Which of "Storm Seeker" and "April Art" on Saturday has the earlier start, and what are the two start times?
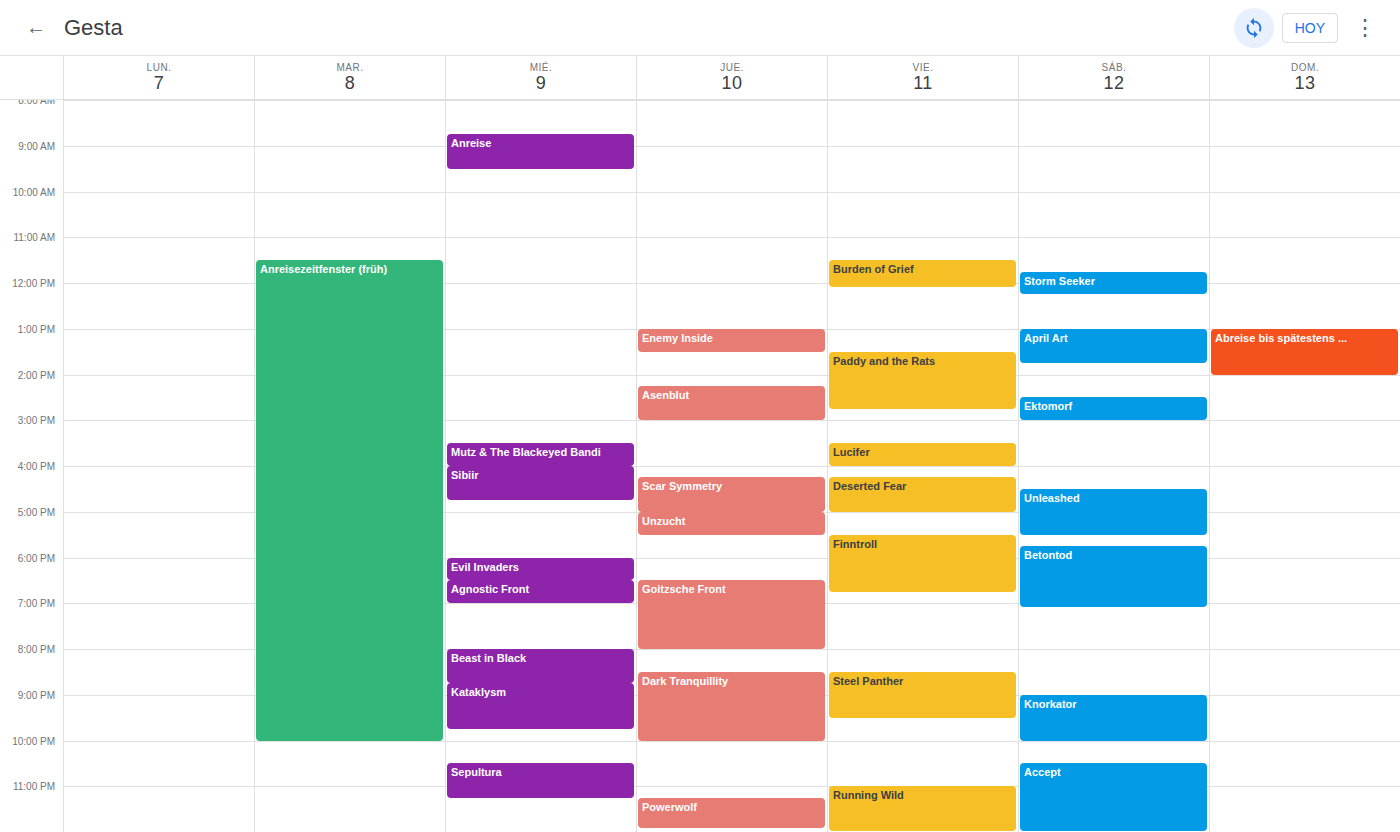
"Storm Seeker" 11:45 AM; "April Art" 1:00 PM.